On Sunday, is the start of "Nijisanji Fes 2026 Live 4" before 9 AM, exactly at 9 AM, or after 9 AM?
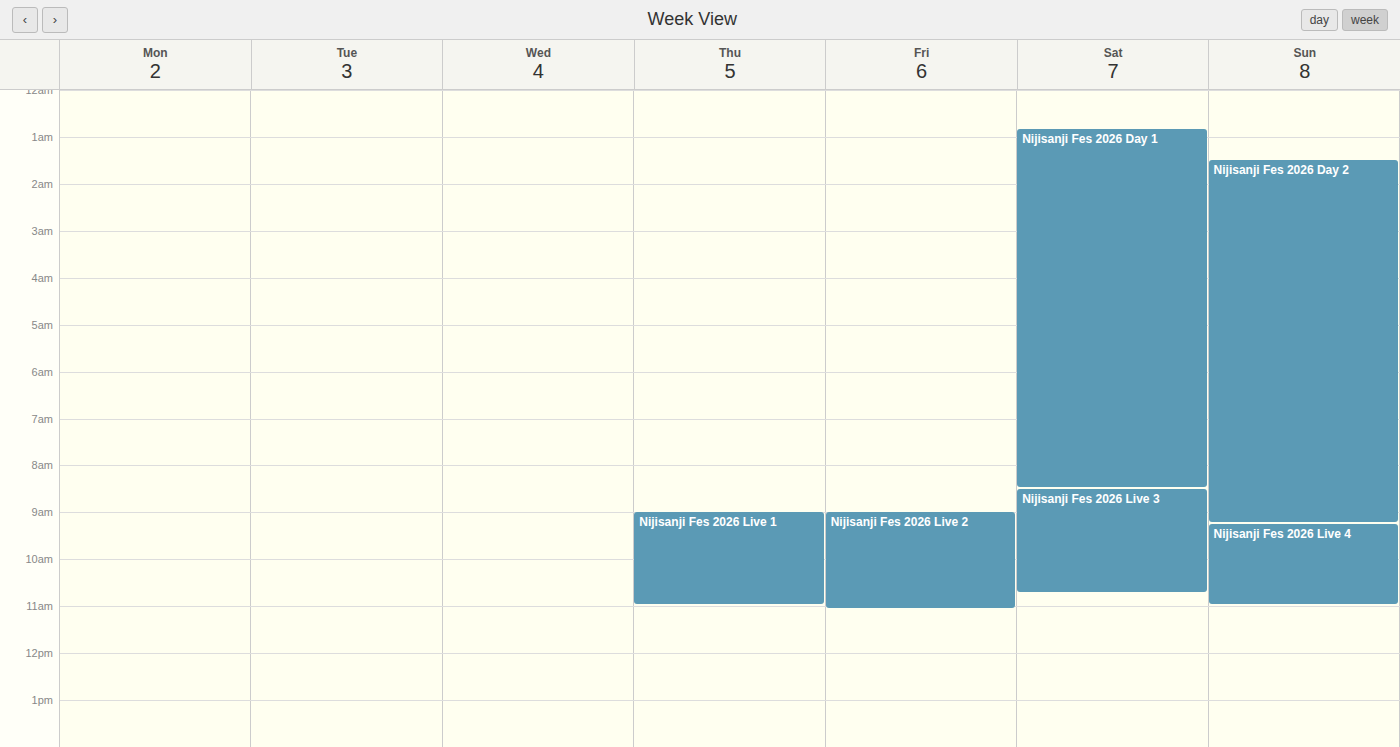
9:15 AM -- after 9 AM, 15 minutes below the 9 AM line.